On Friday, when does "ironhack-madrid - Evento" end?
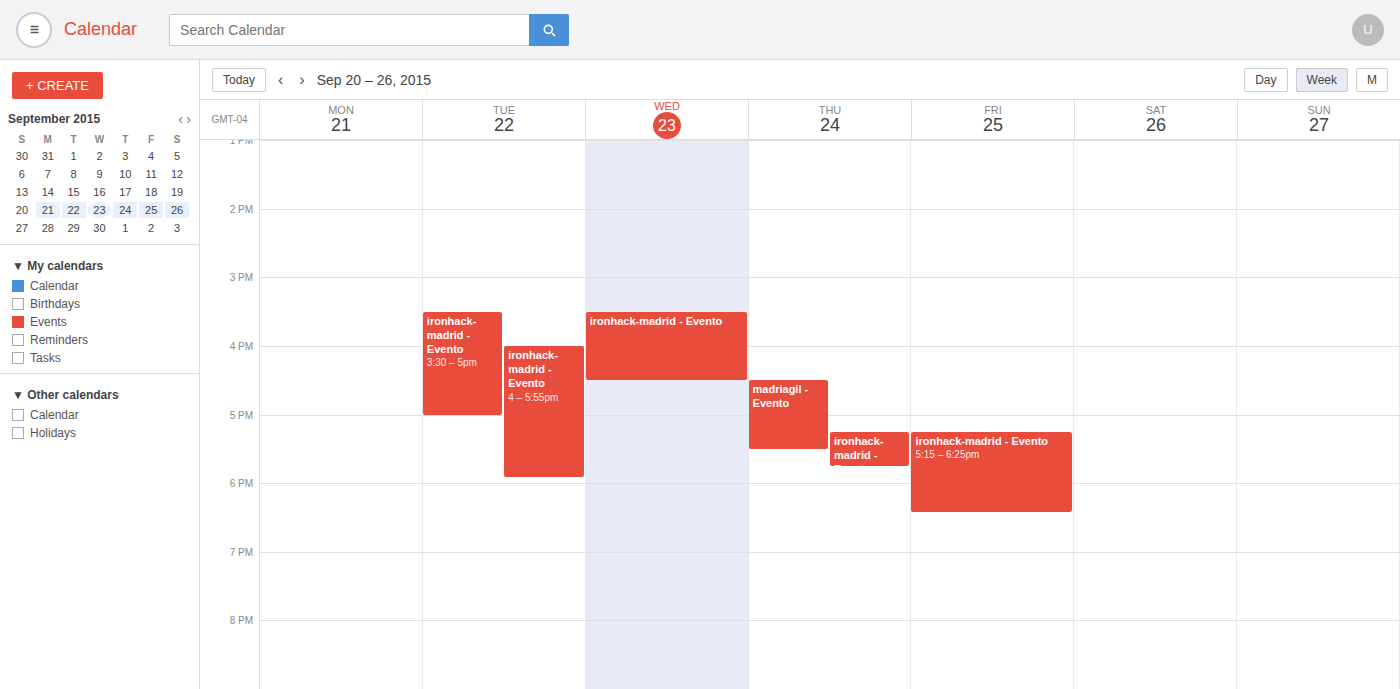
18:25